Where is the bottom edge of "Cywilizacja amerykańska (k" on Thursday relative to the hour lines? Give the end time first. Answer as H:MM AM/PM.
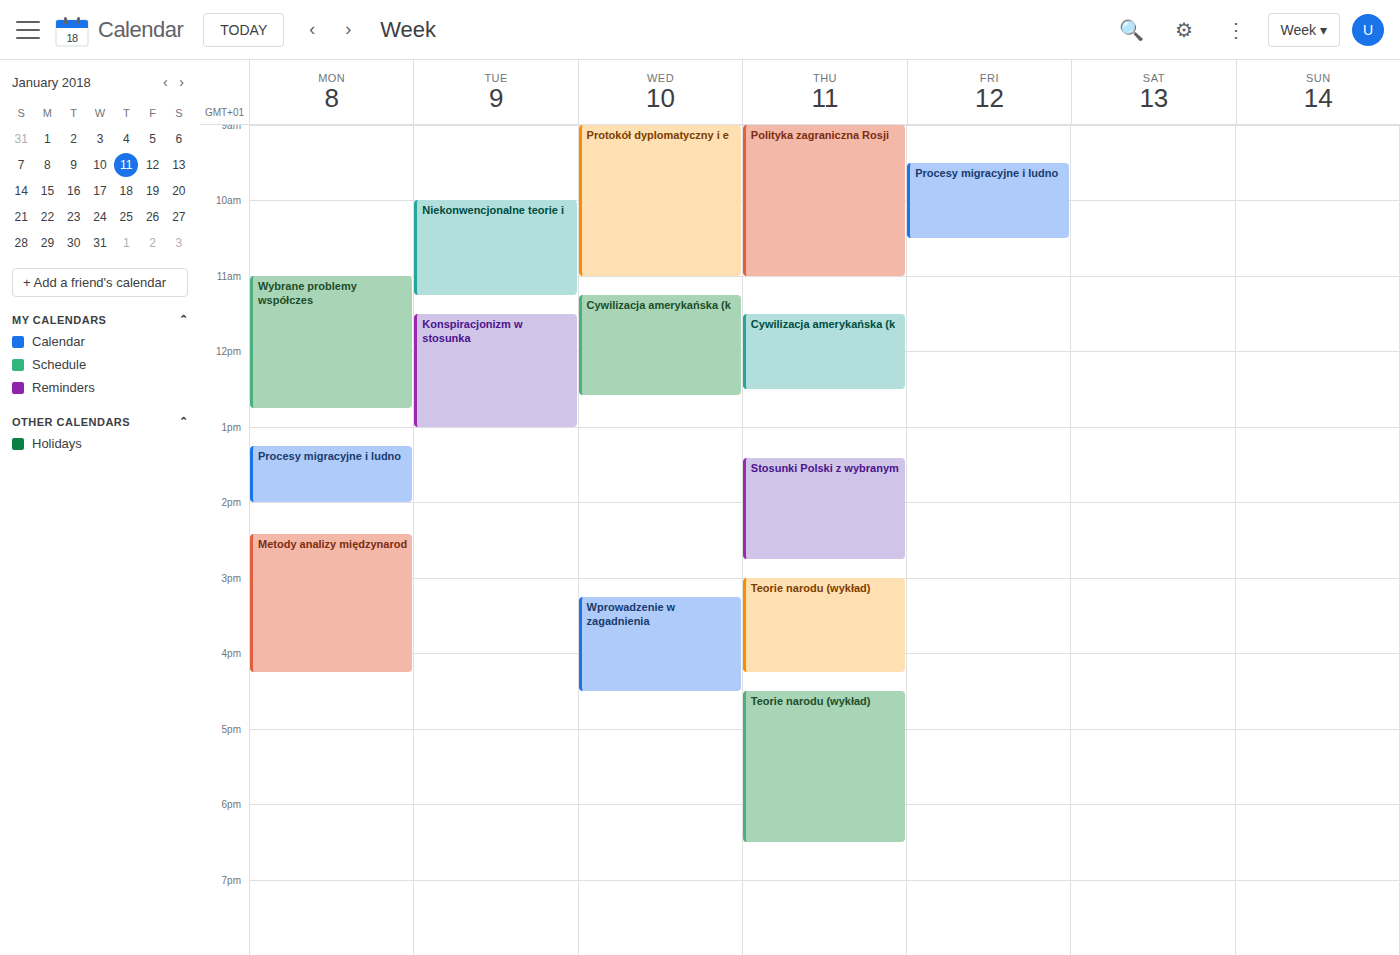
12:30 PM -- halfway between the 12 PM and 1 PM lines.